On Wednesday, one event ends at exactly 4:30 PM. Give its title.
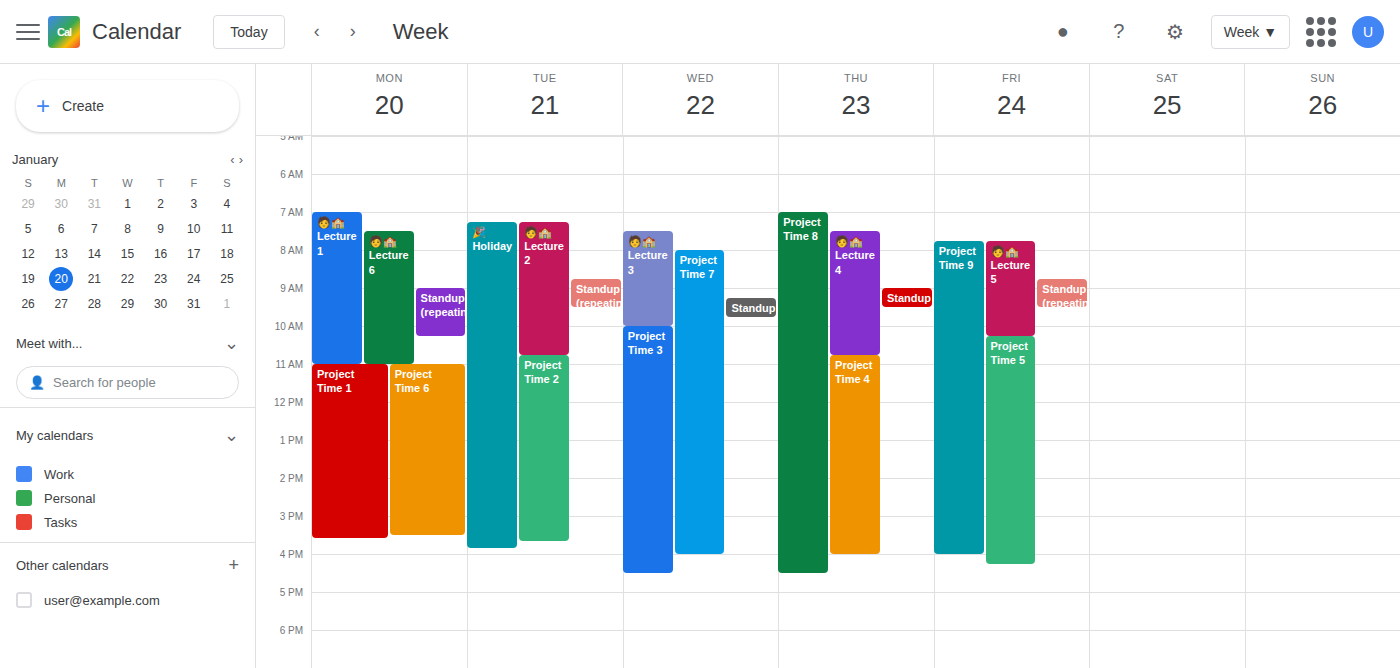
"Project Time 3"